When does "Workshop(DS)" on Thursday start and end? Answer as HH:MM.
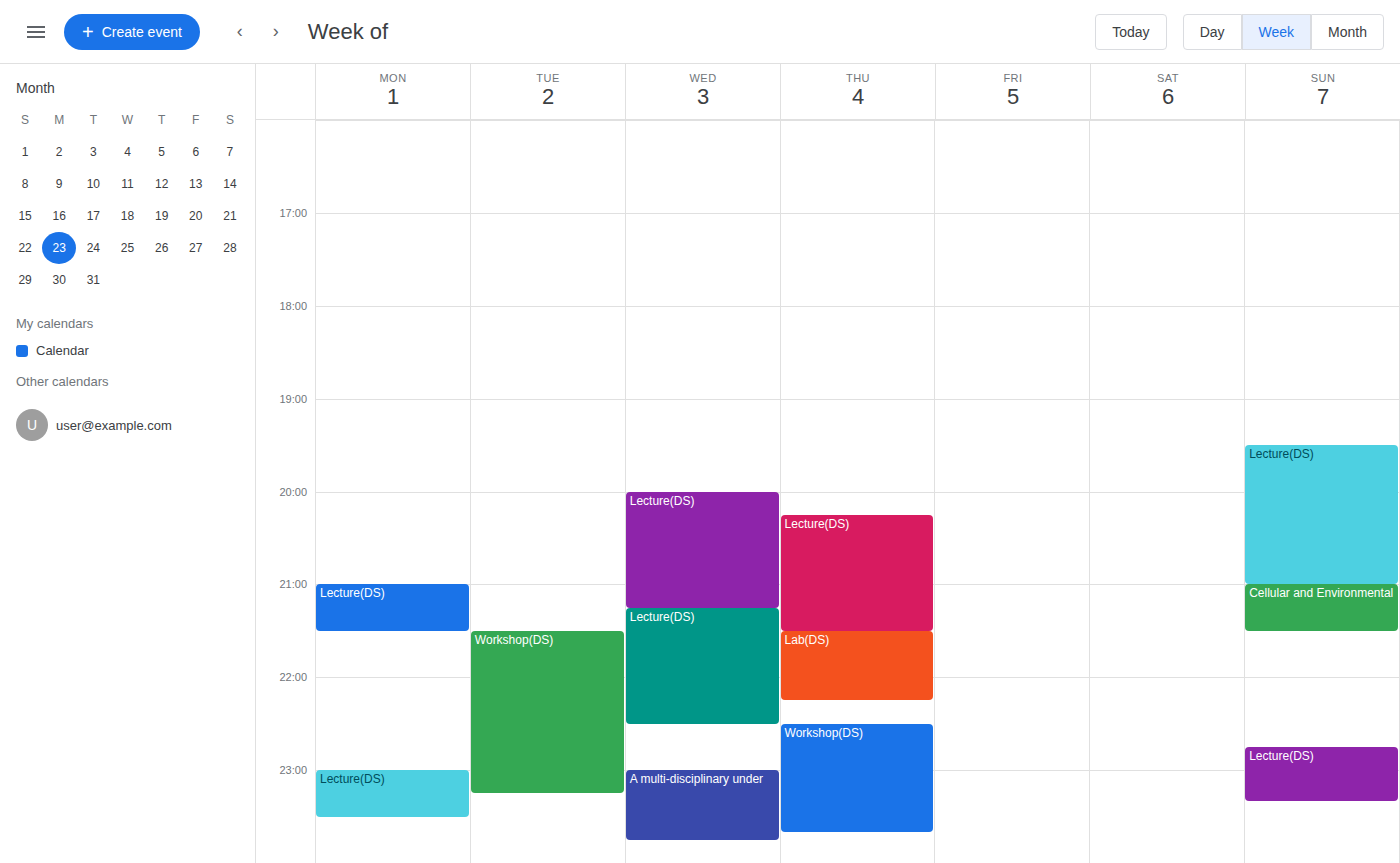
22:30 to 23:40